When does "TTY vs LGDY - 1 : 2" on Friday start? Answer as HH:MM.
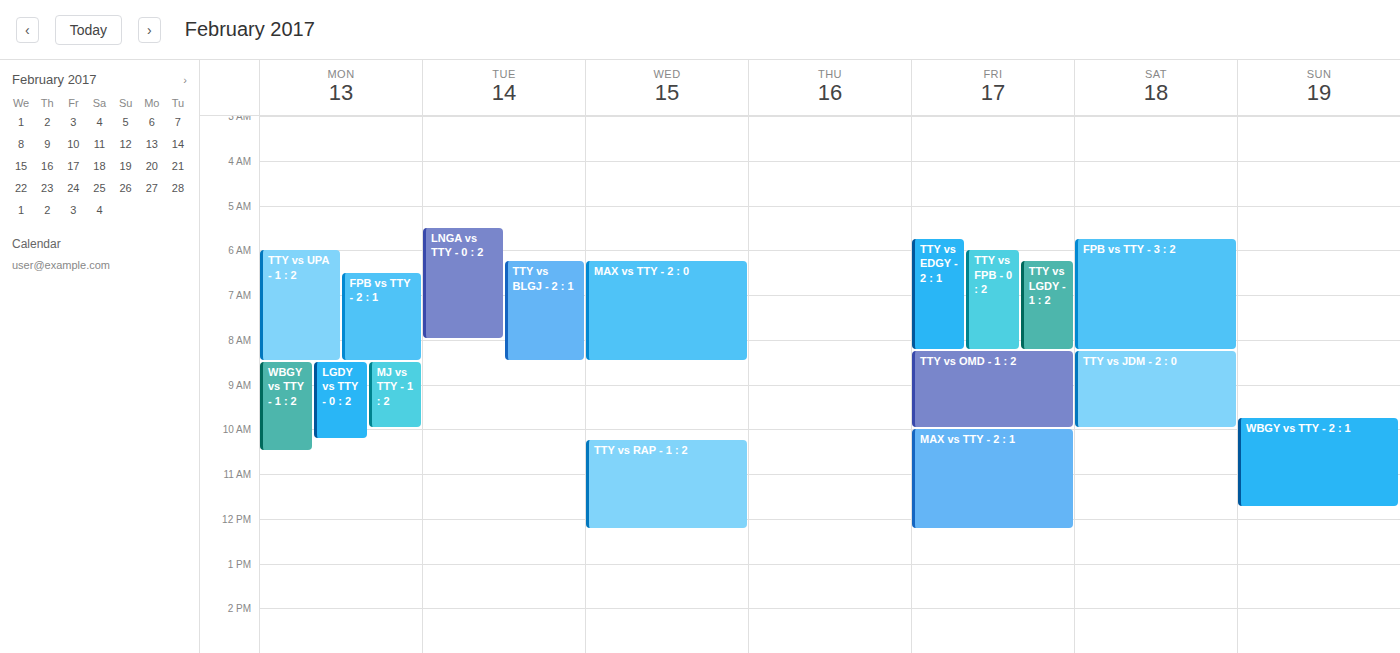
06:15